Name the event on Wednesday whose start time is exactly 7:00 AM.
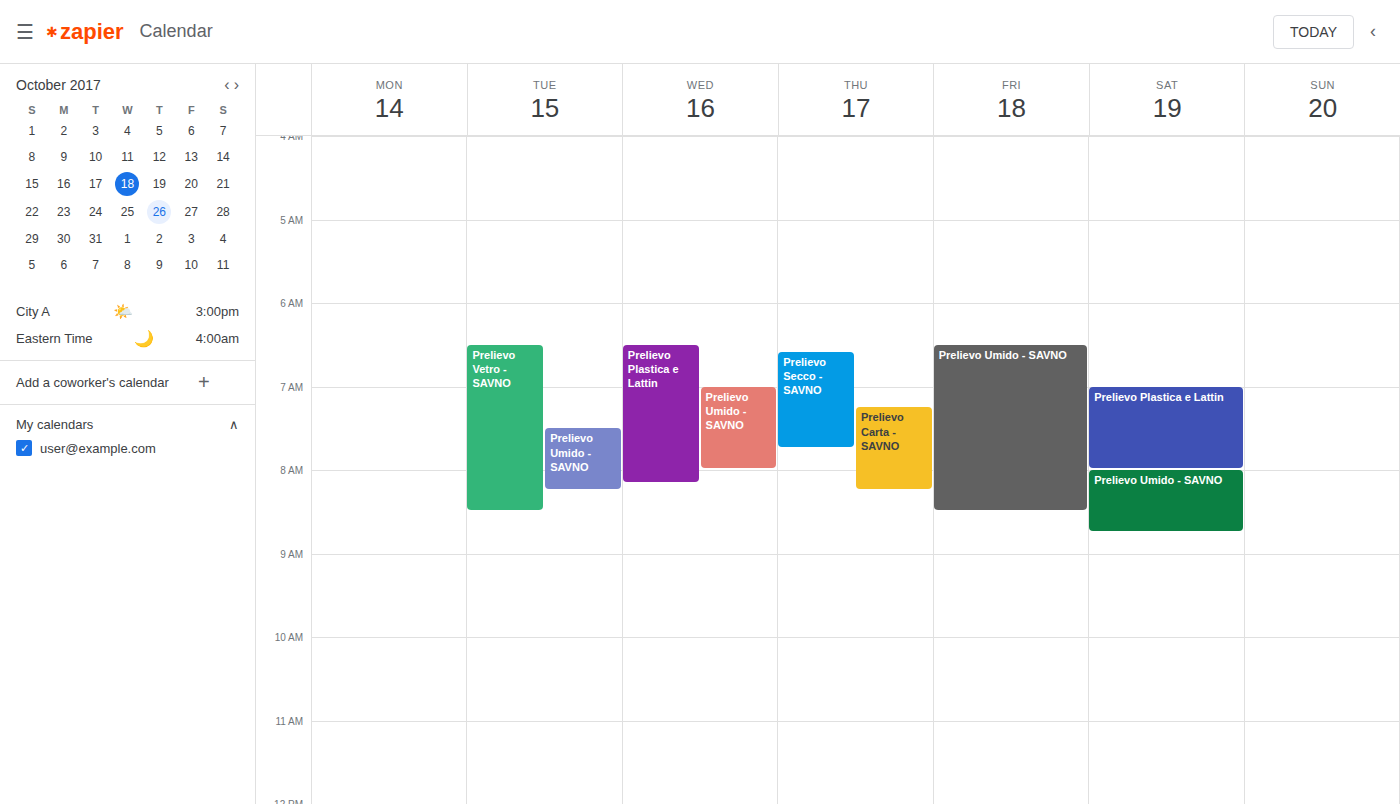
"Prelievo Umido - SAVNO"